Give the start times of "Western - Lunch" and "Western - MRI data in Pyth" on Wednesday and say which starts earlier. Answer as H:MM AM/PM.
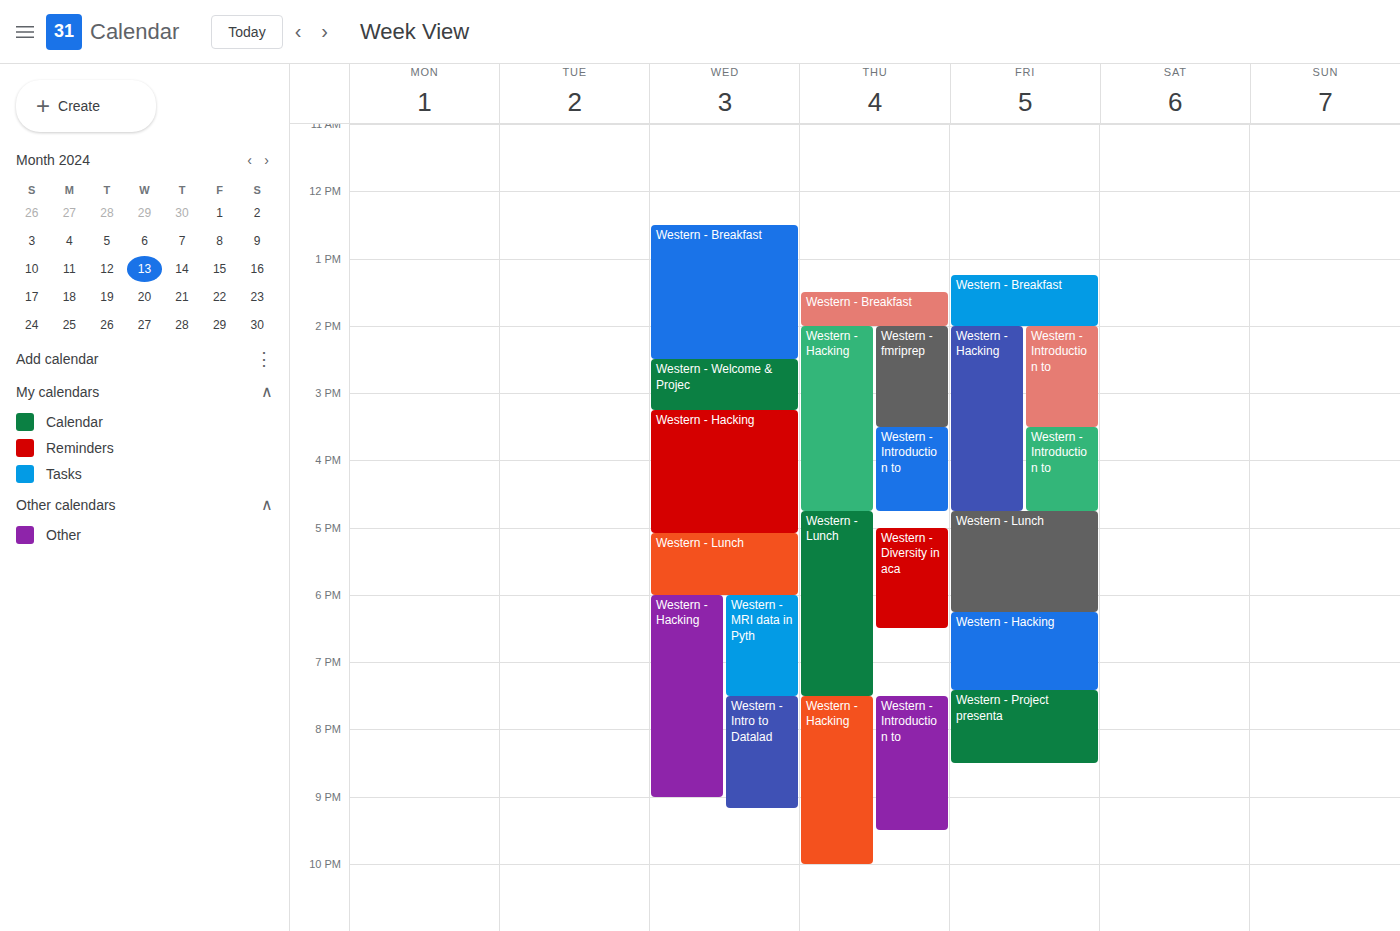
"Western - Lunch" 5:05 PM; "Western - MRI data in Pyth" 6:00 PM.